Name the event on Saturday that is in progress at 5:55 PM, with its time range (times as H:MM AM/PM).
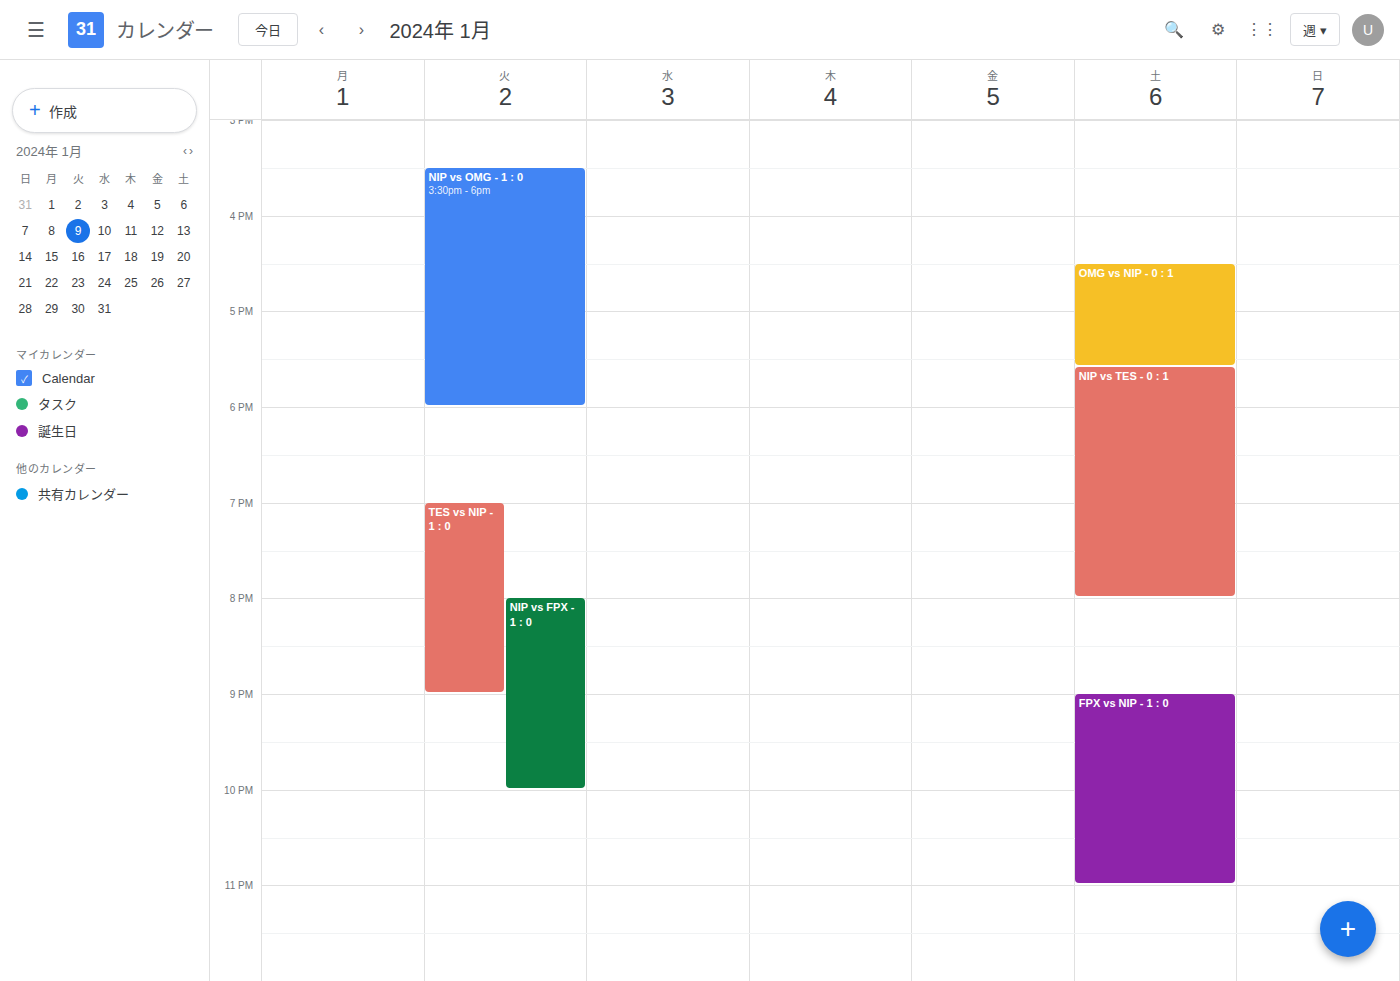
"NIP vs TES - 0 : 1", 5:35 PM to 8:00 PM